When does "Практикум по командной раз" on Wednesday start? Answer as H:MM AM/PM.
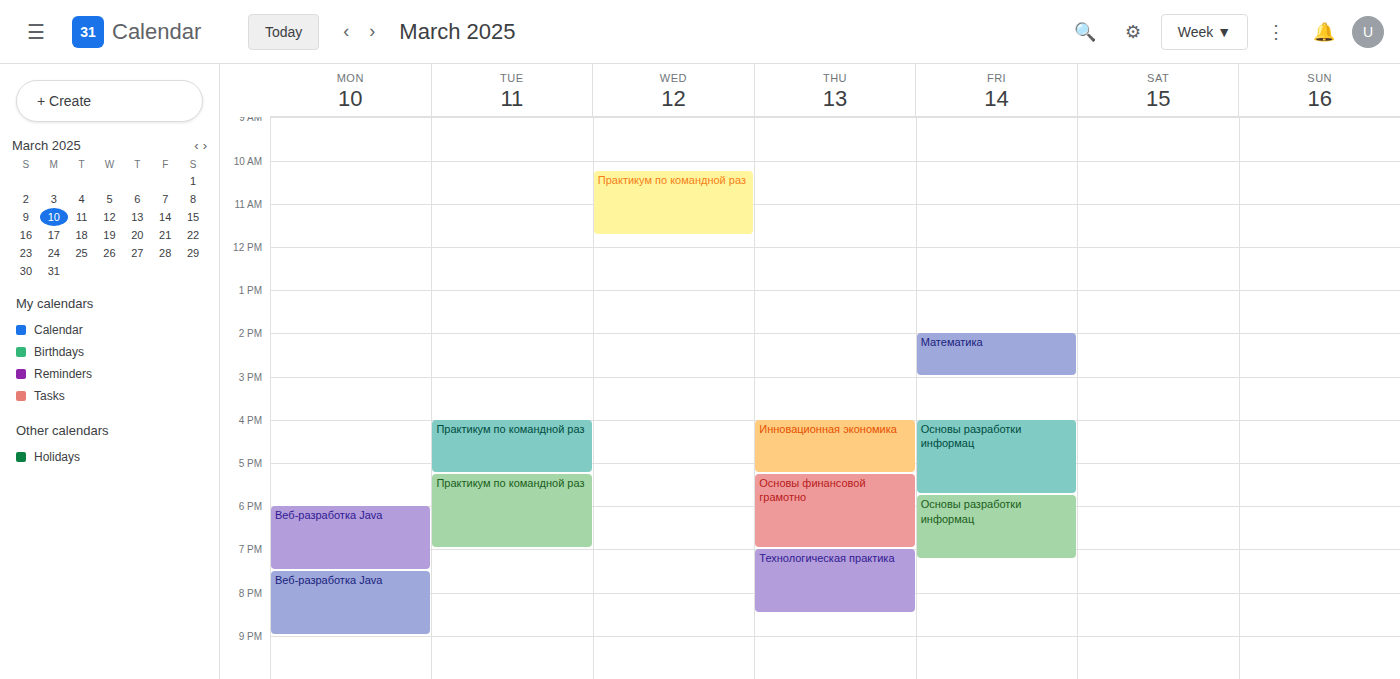
10:15 AM